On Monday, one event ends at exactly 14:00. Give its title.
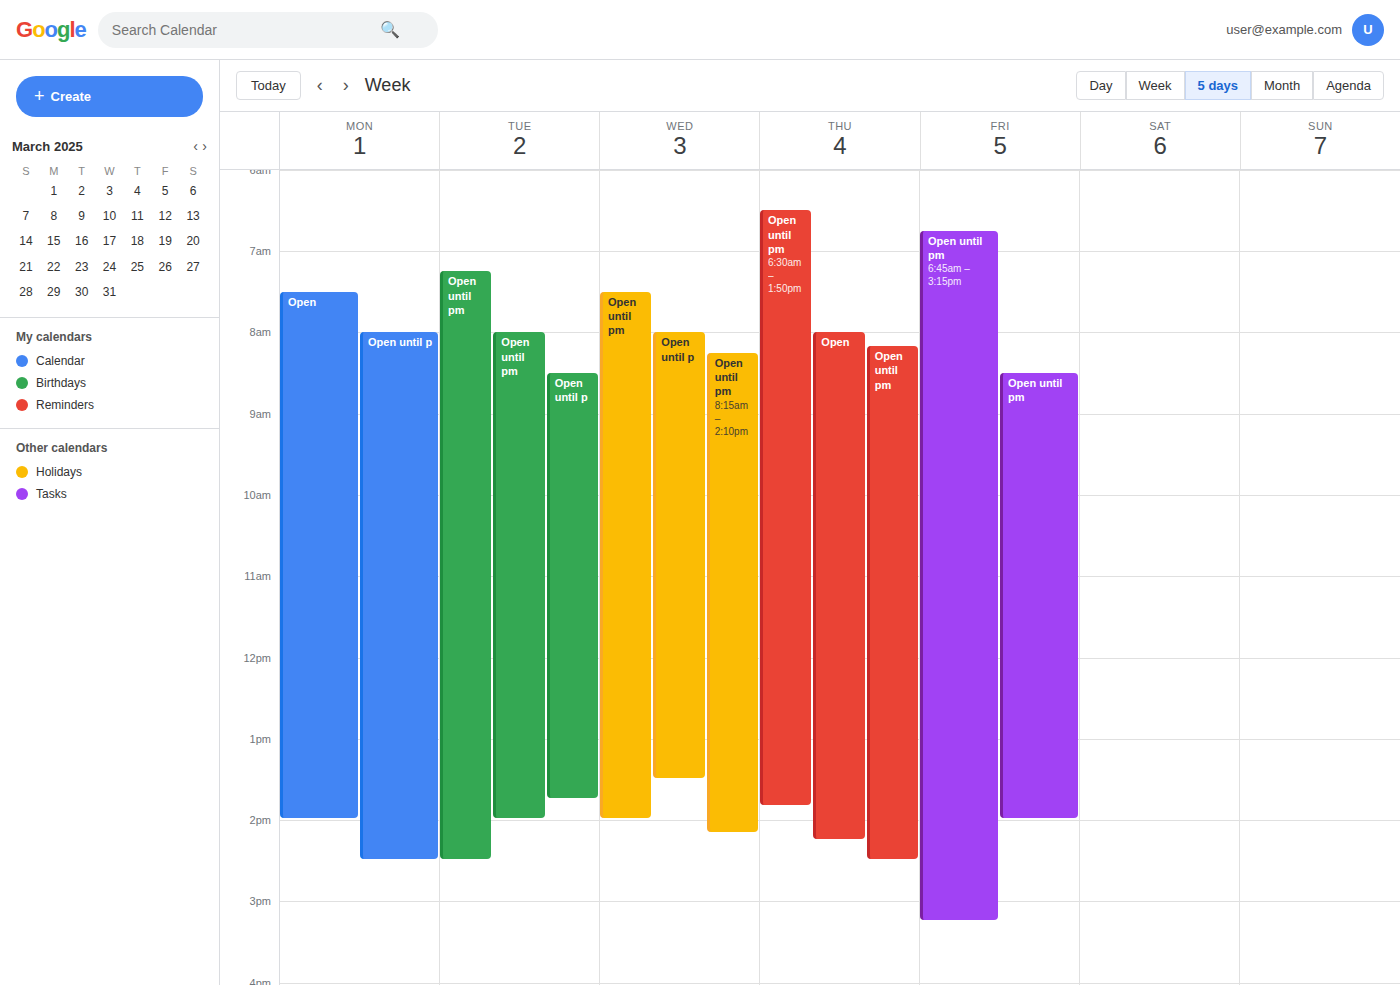
"Open"